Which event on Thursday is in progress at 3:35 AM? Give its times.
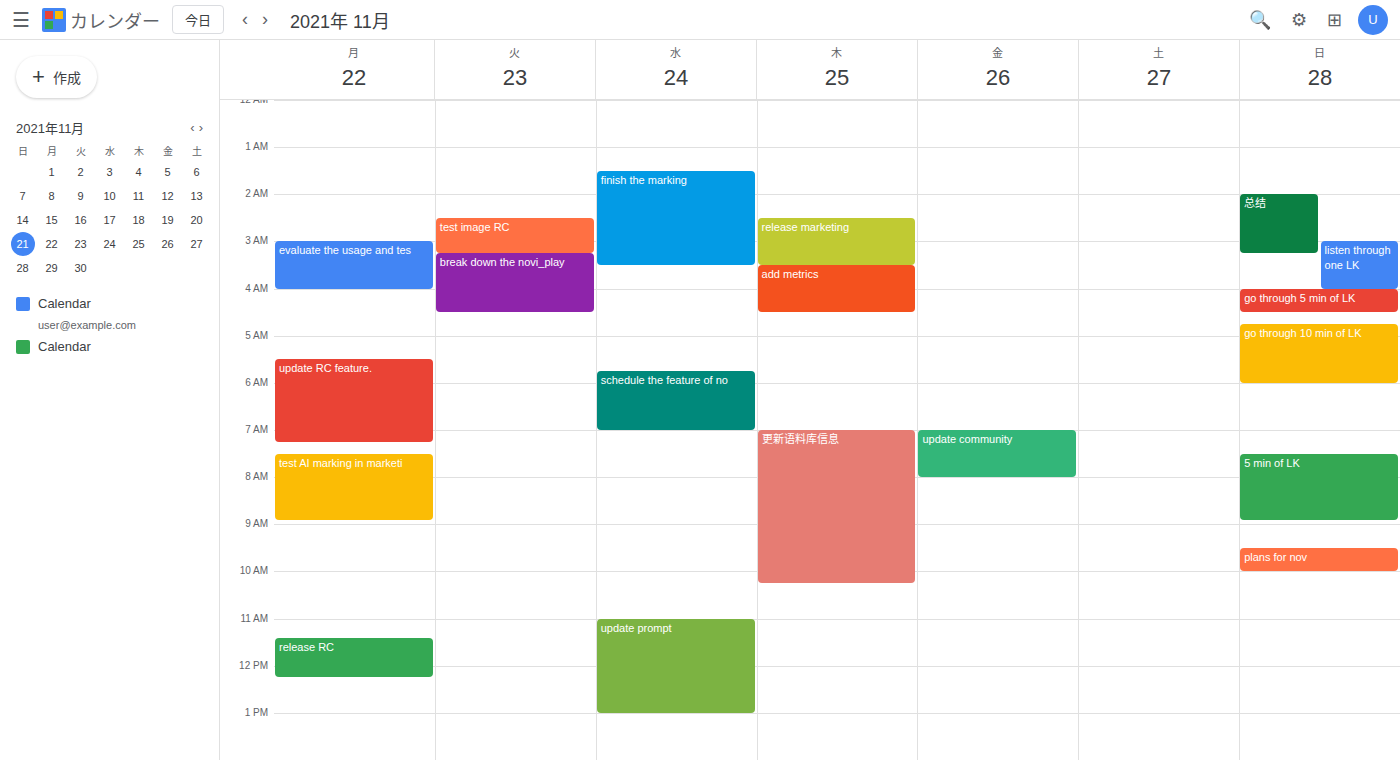
"add metrics", 3:30 AM to 4:30 AM